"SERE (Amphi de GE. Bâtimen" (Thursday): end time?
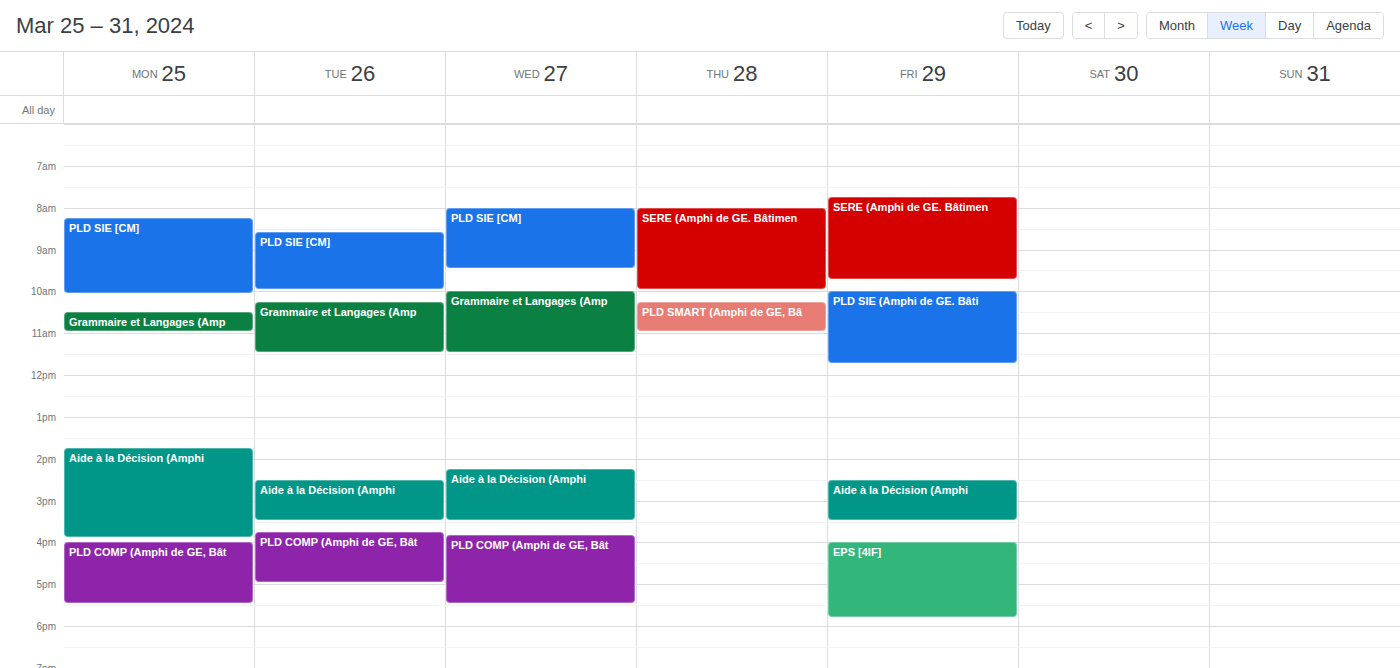
10:00 AM